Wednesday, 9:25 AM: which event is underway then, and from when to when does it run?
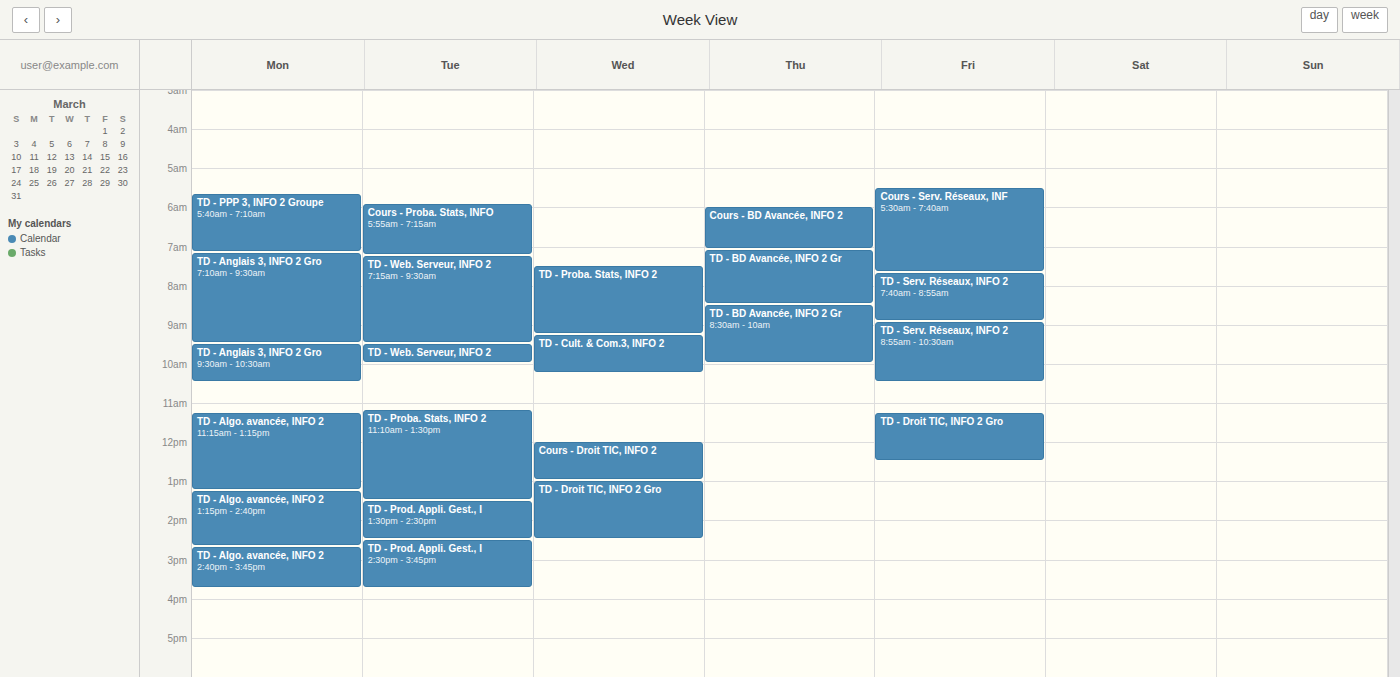
"TD - Cult. & Com.3, INFO 2", 9:15 AM to 10:15 AM